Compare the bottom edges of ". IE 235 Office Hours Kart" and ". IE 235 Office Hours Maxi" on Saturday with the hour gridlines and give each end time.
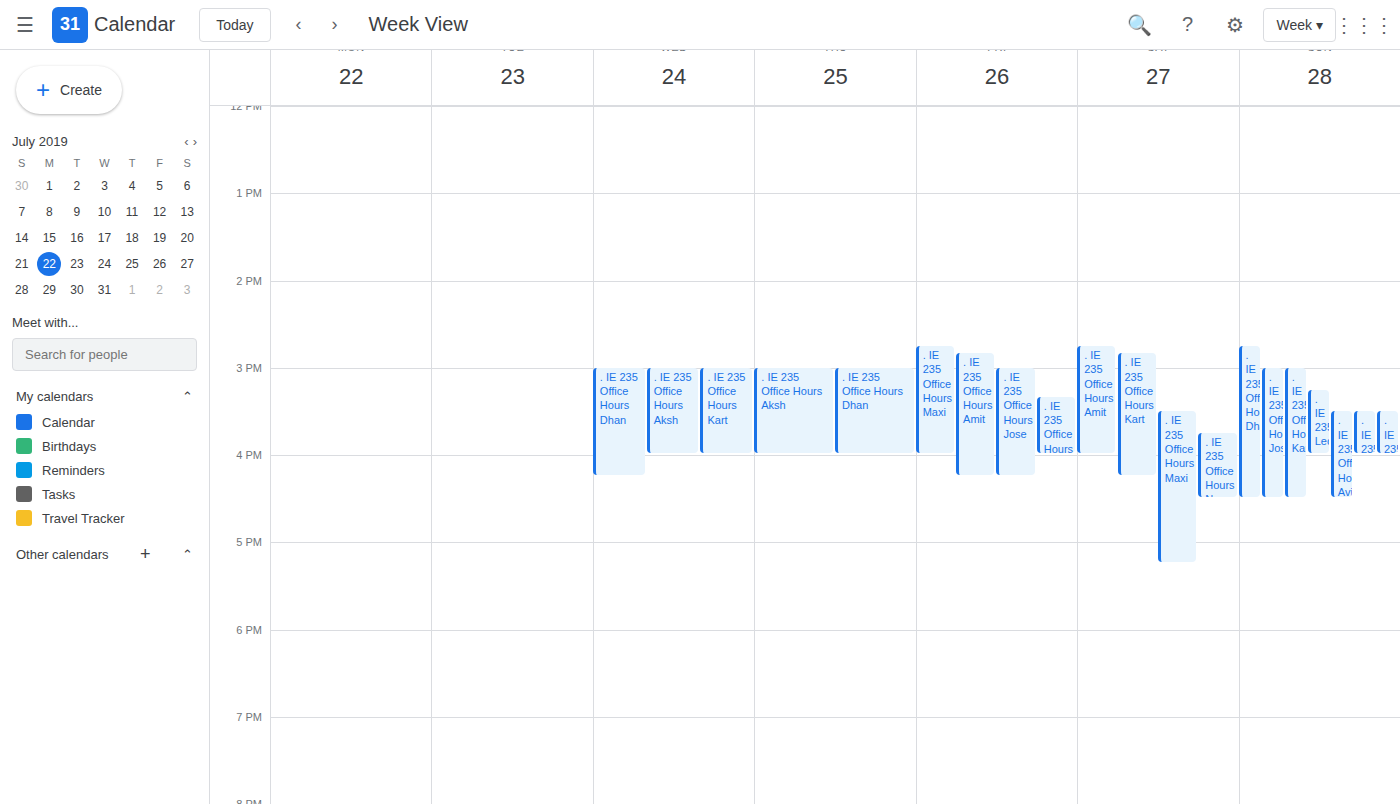
". IE 235 Office Hours Kart": 16:15, neither: a quarter of the way from the 16:00 line to the 17:00 line. ". IE 235 Office Hours Maxi": 17:15, neither: a quarter of the way from the 17:00 line to the 18:00 line.